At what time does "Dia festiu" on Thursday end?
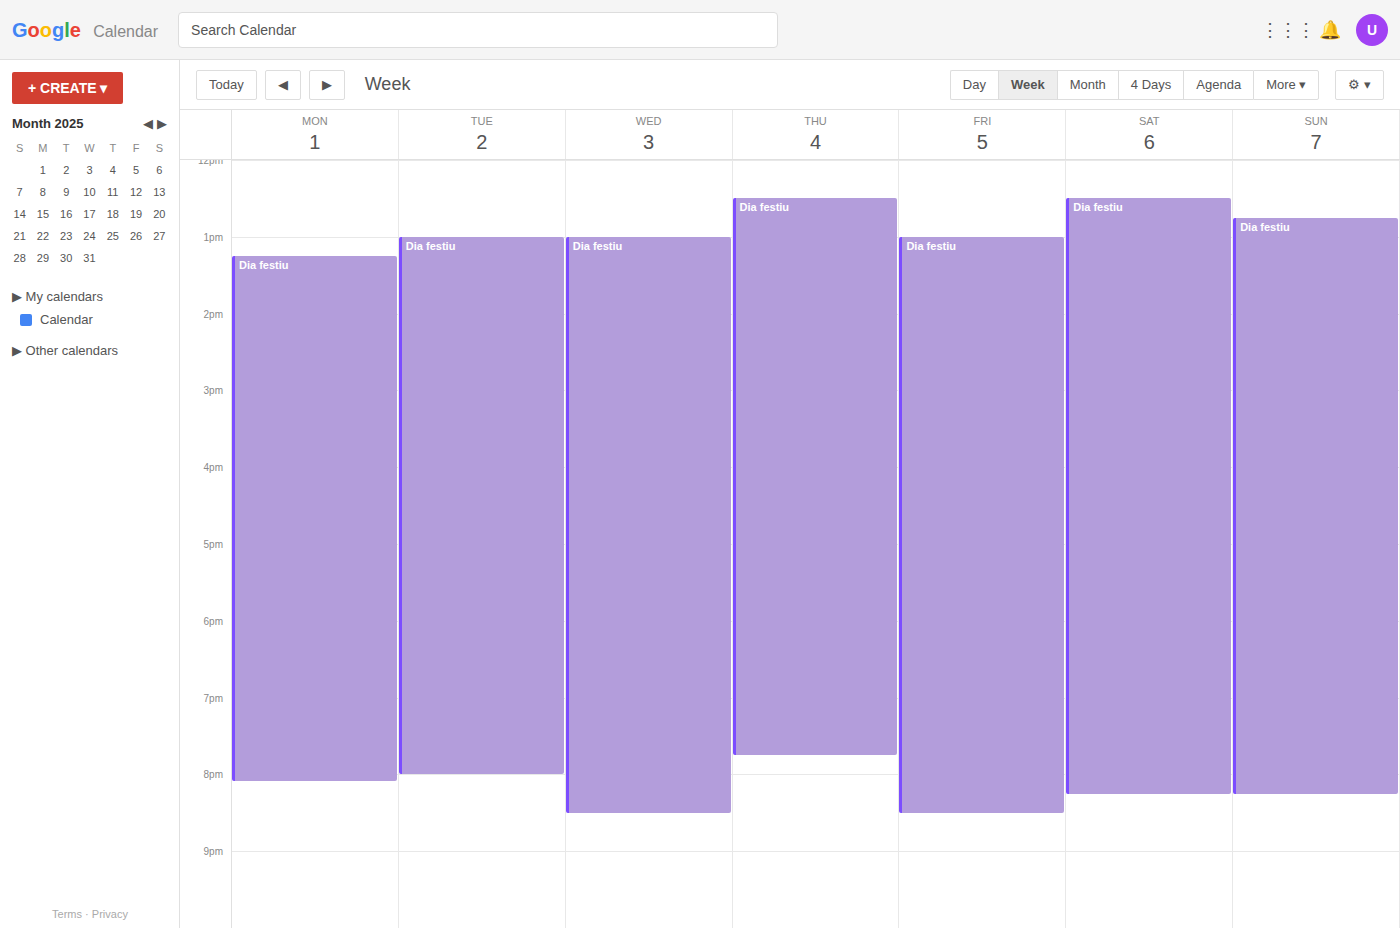
7:45 PM